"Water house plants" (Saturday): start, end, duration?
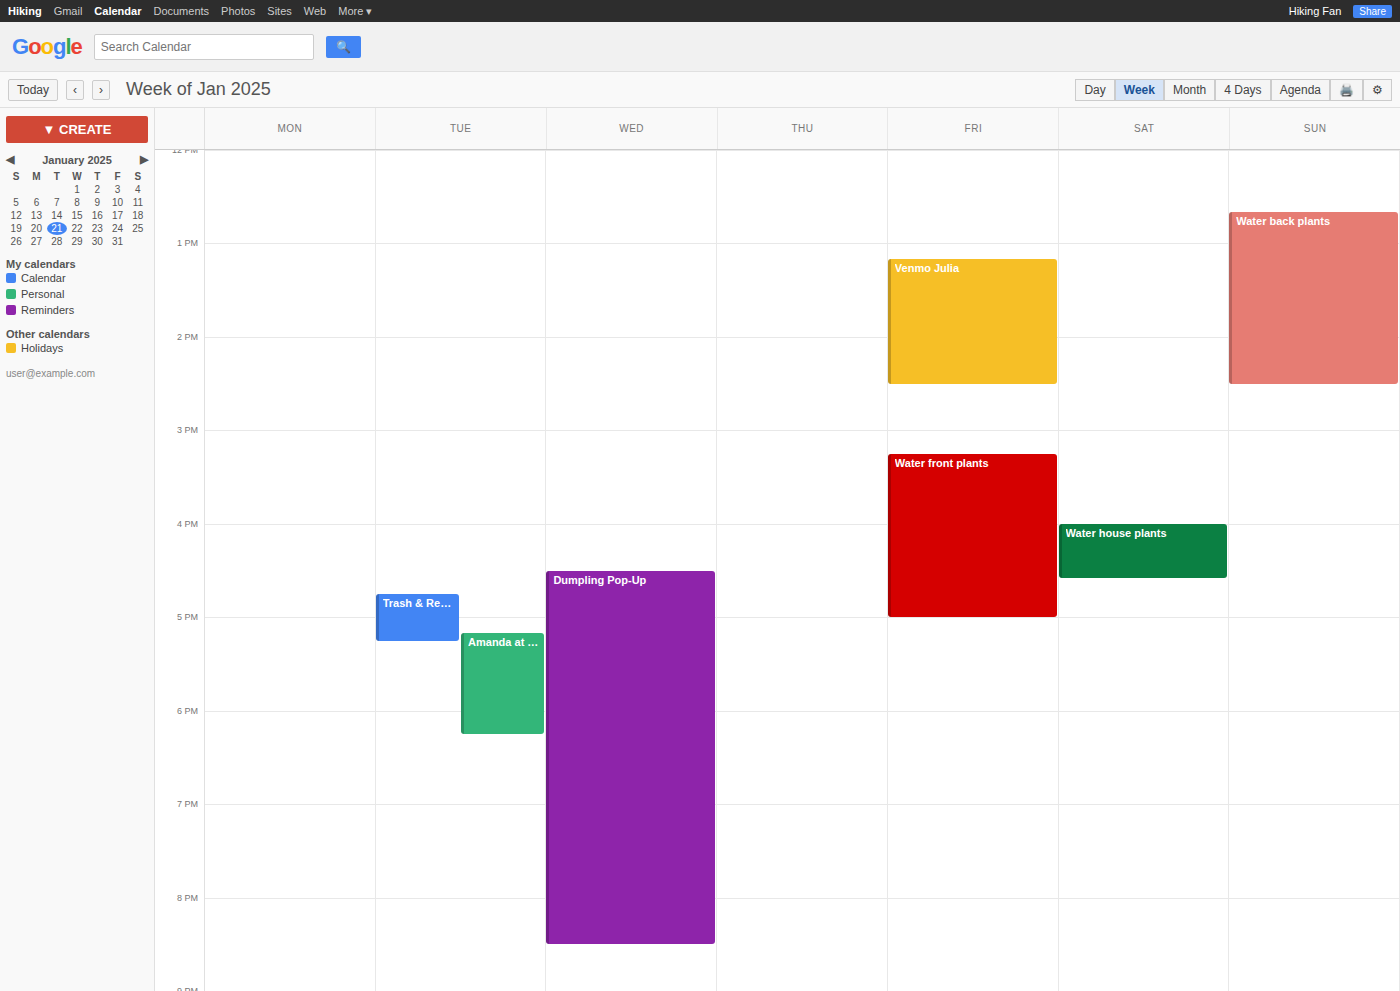
4:00 PM to 4:35 PM, 35 minutes